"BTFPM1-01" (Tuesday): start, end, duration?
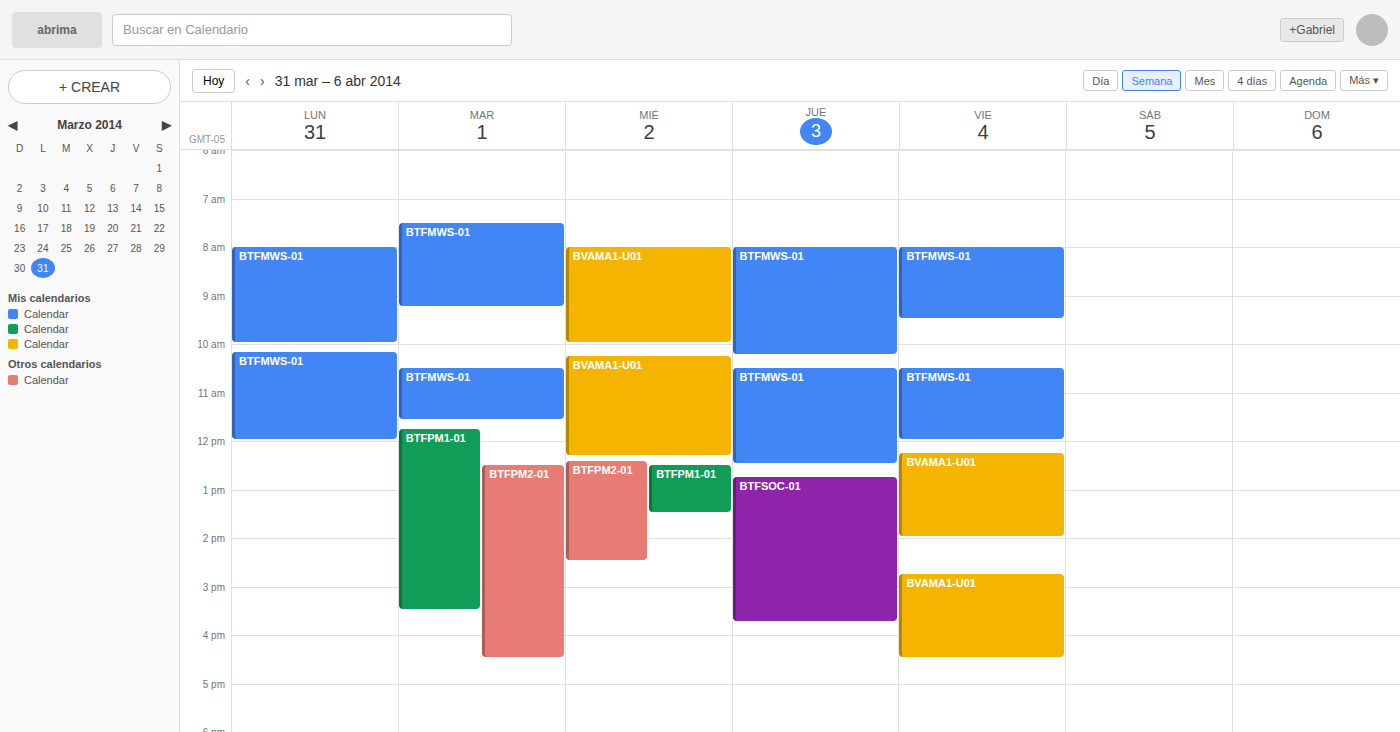
11:45 AM to 3:30 PM, 3 hours 45 minutes